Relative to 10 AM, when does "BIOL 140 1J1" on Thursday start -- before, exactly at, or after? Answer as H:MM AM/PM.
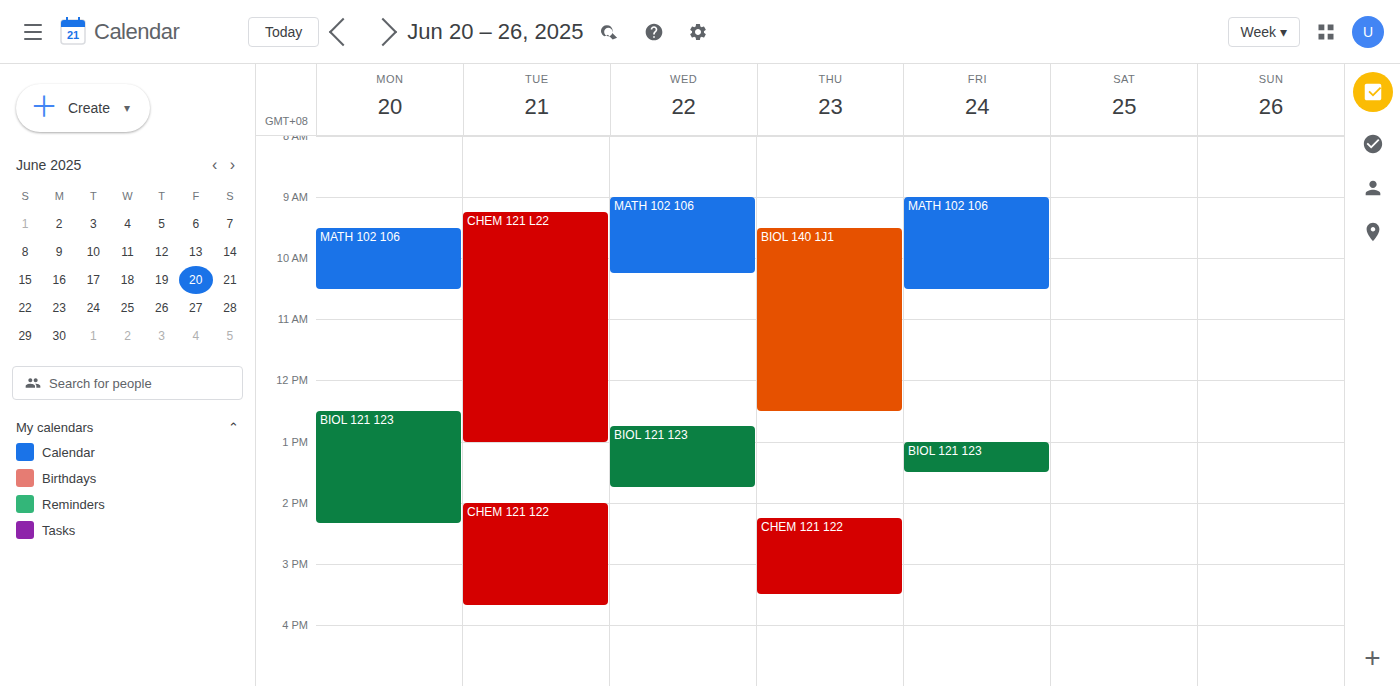
9:30 AM -- before 10 AM, 30 minutes above the 10 AM line.